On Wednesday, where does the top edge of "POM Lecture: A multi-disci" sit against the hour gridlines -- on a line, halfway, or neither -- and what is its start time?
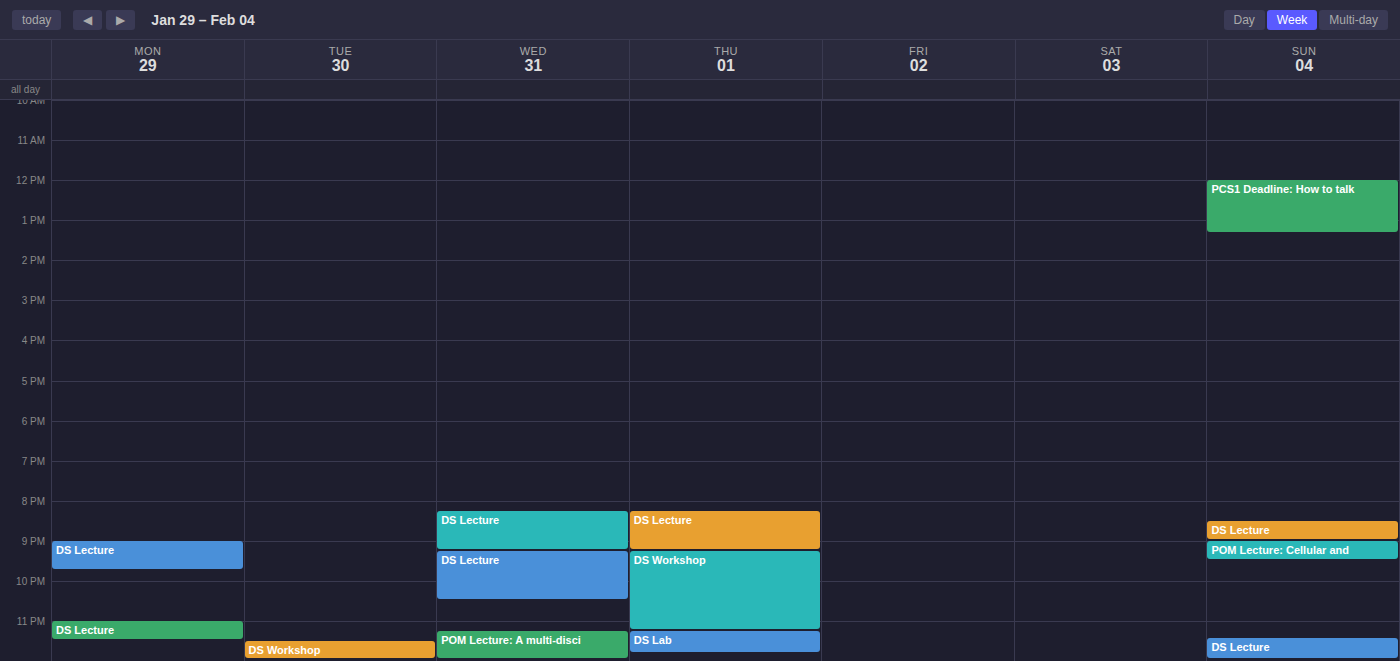
11:15 PM -- neither: a quarter of the way from the 11 PM line to the 12 AM line.